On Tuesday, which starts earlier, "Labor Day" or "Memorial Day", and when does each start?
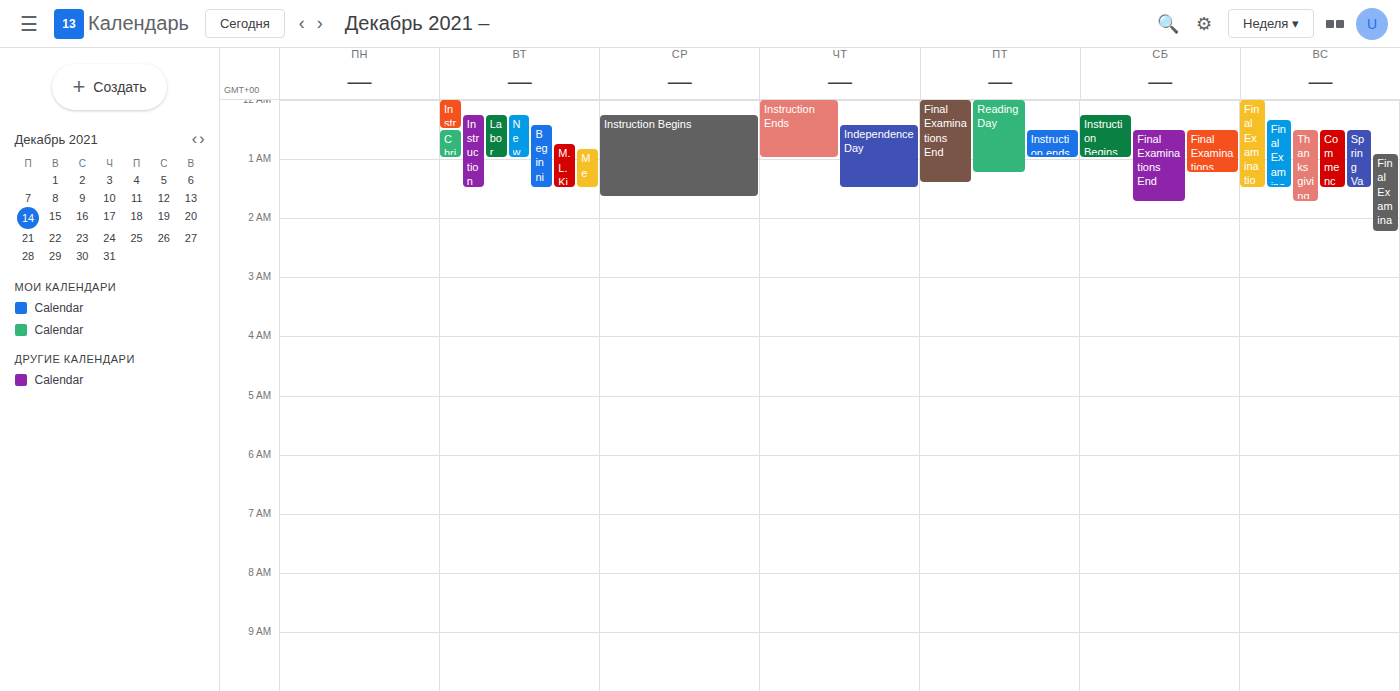
"Labor Day" 12:15 AM; "Memorial Day" 12:50 AM.